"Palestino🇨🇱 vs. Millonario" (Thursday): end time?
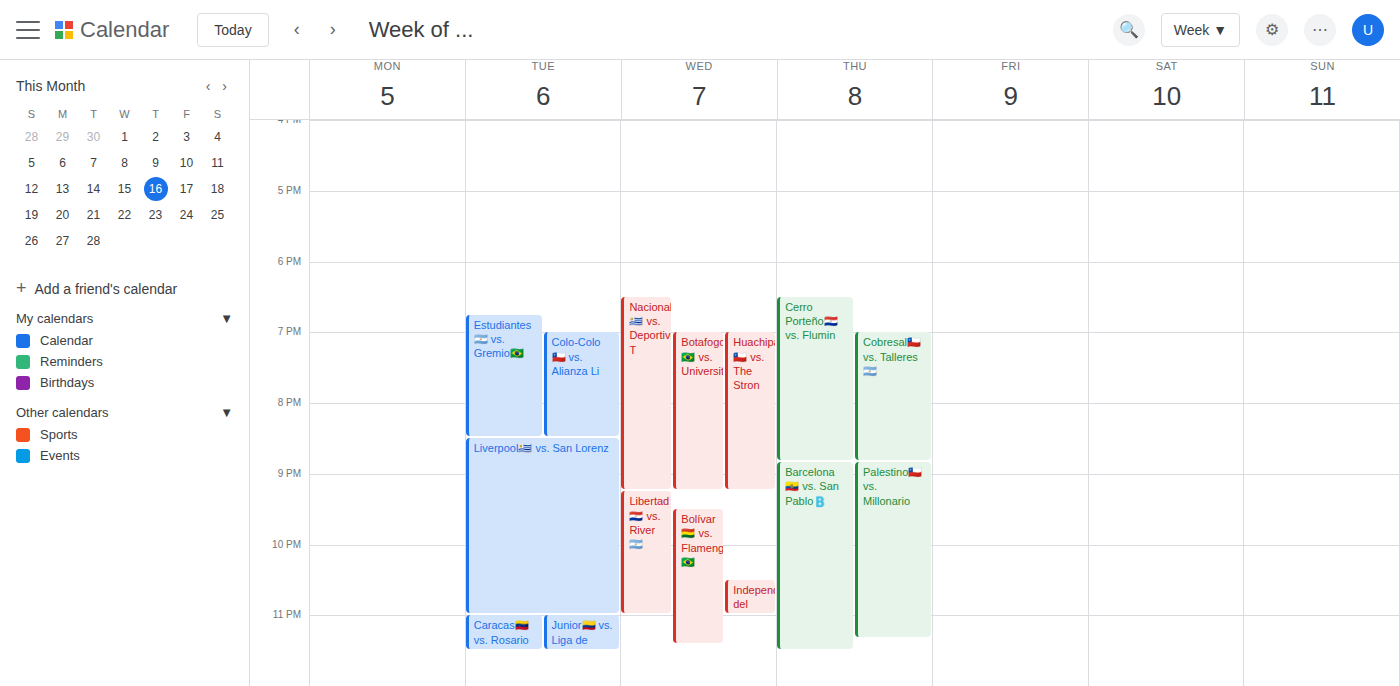
11:20 PM